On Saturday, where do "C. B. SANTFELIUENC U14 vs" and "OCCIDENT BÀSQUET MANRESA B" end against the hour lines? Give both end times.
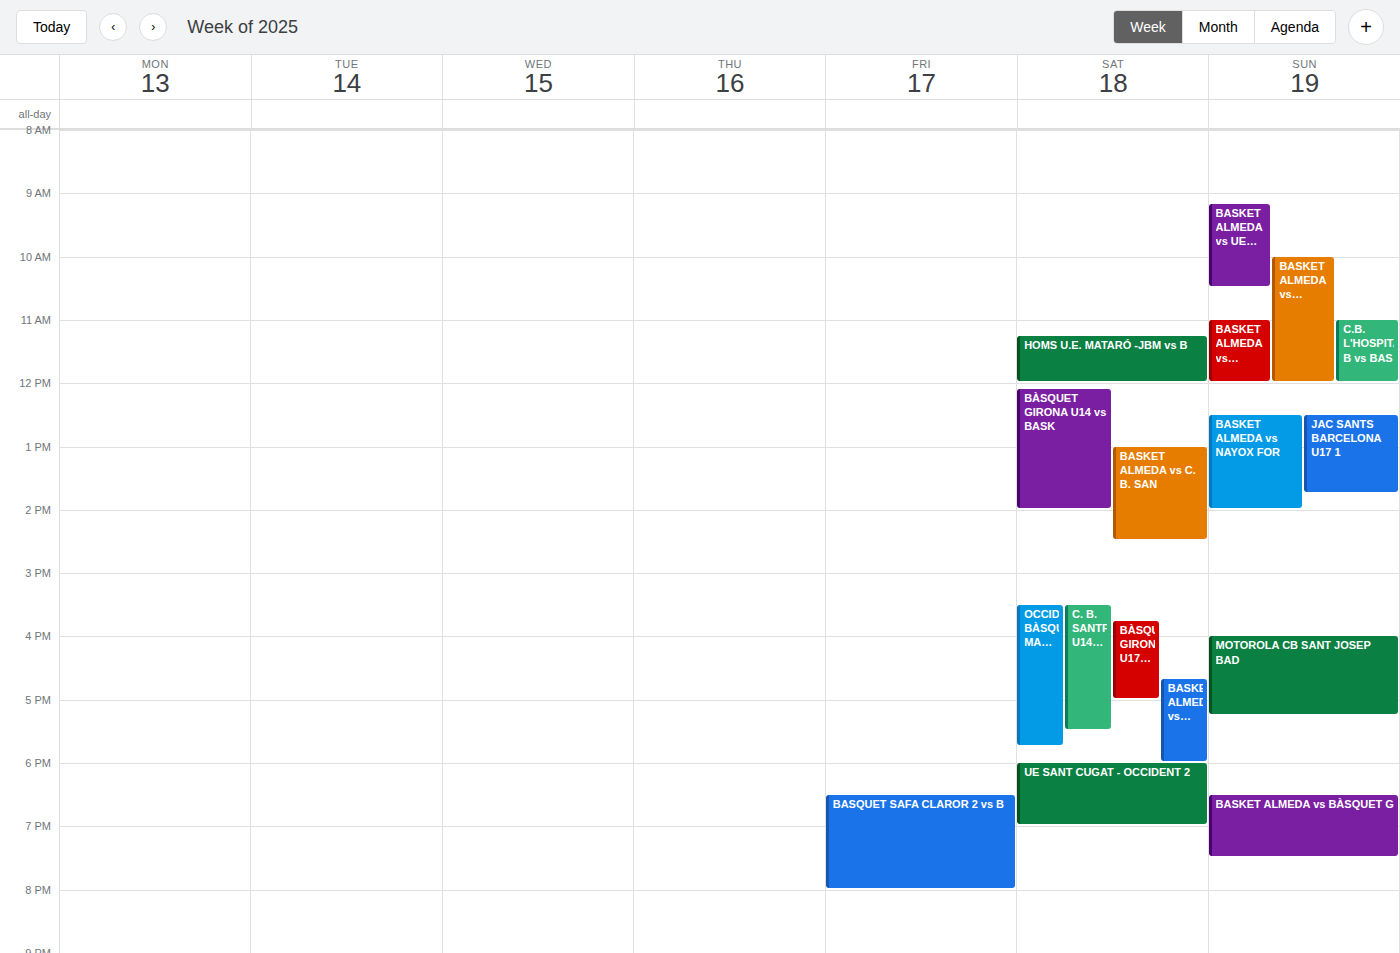
"C. B. SANTFELIUENC U14 vs": 5:30 PM, halfway between the 5 PM and 6 PM lines. "OCCIDENT BÀSQUET MANRESA B": 5:45 PM, neither: three quarters of the way from the 5 PM line to the 6 PM line.